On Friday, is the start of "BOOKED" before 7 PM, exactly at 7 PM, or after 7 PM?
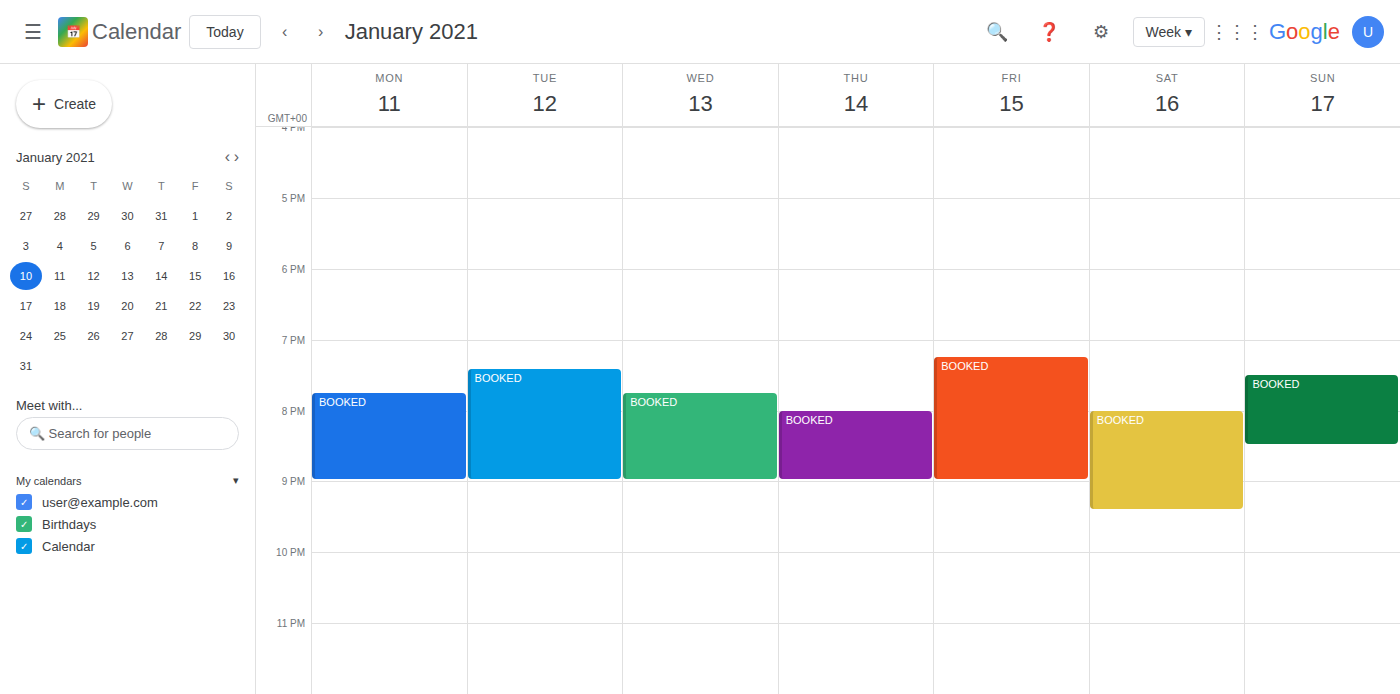
7:15 PM -- after 7 PM, 15 minutes below the 7 PM line.